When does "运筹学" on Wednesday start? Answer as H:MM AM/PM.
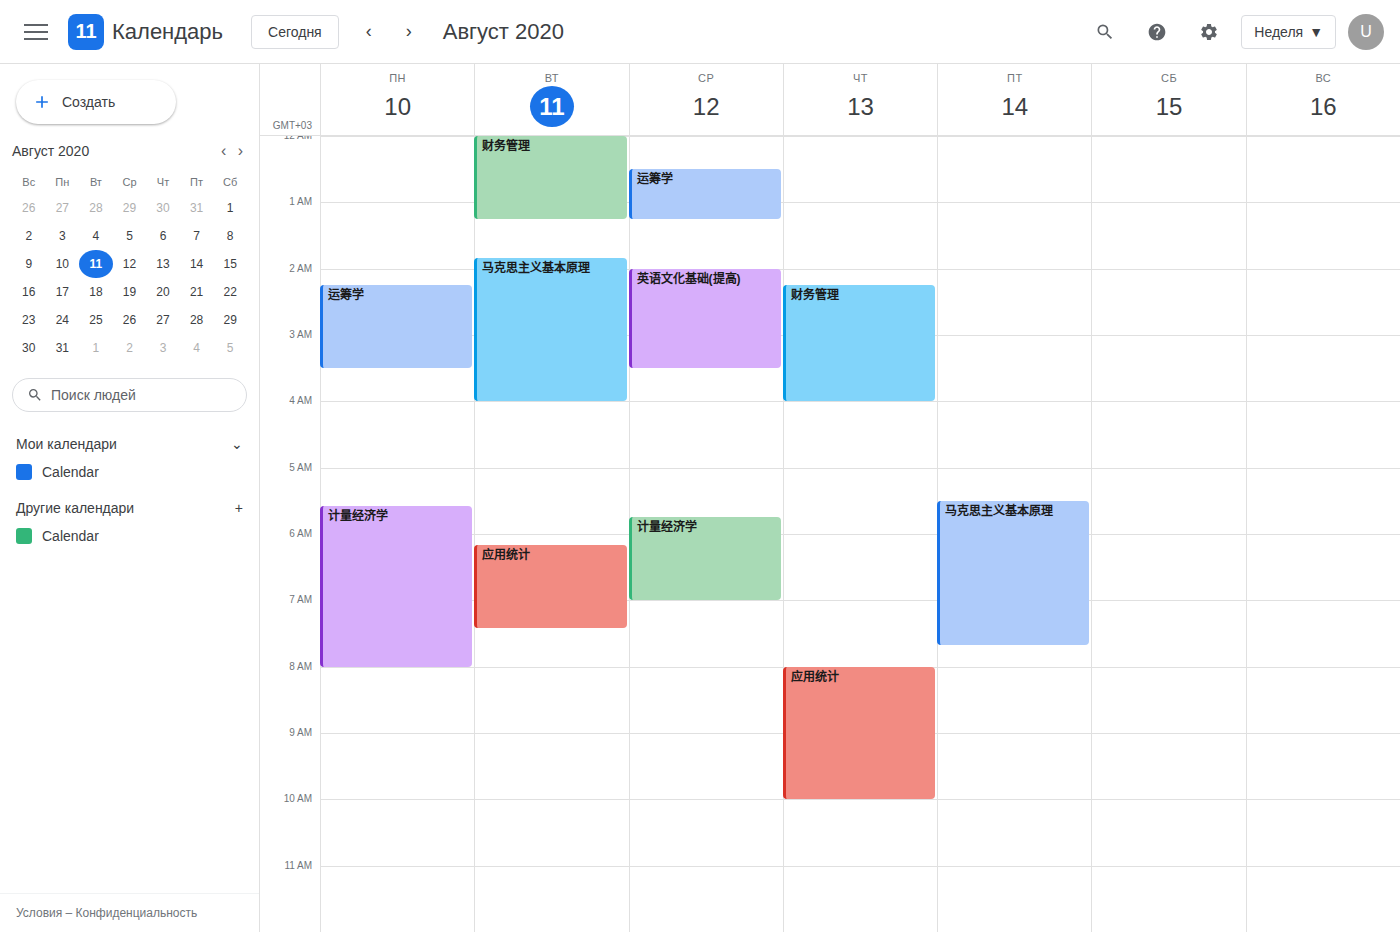
12:30 AM